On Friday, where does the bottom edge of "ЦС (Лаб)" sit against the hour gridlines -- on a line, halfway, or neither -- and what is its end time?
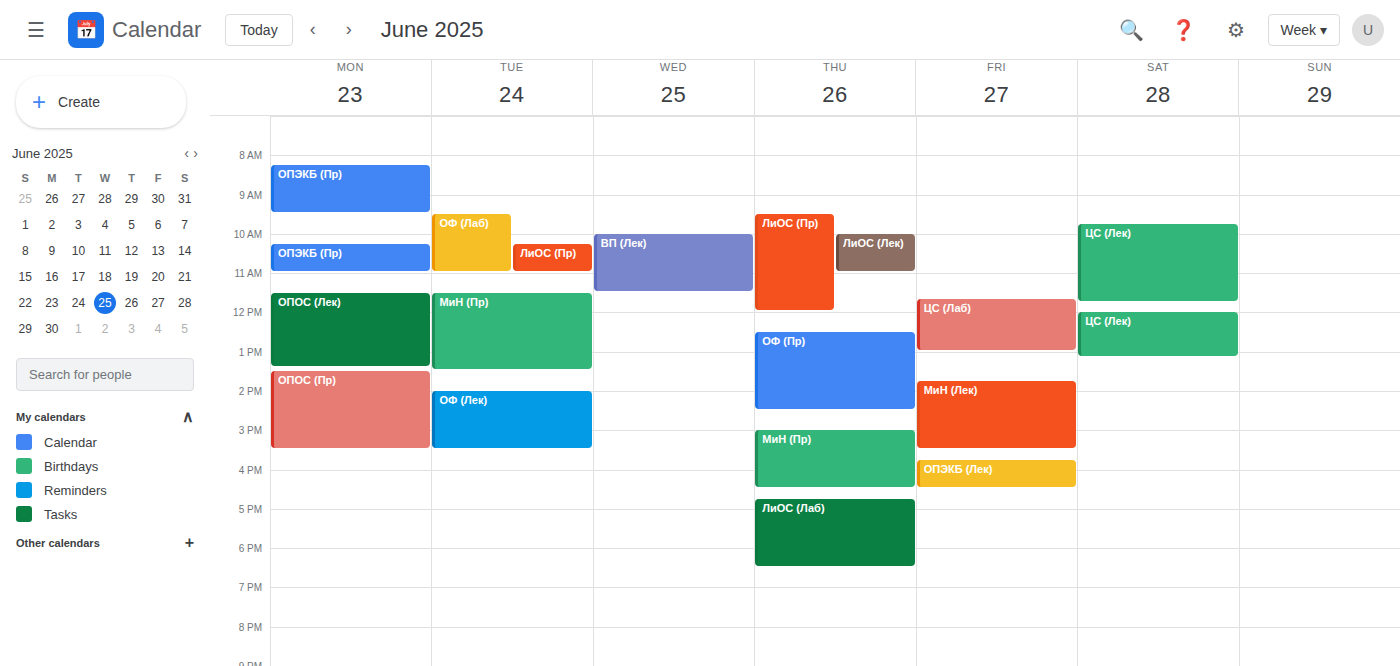
1:00 PM -- exactly on the 1 PM line.